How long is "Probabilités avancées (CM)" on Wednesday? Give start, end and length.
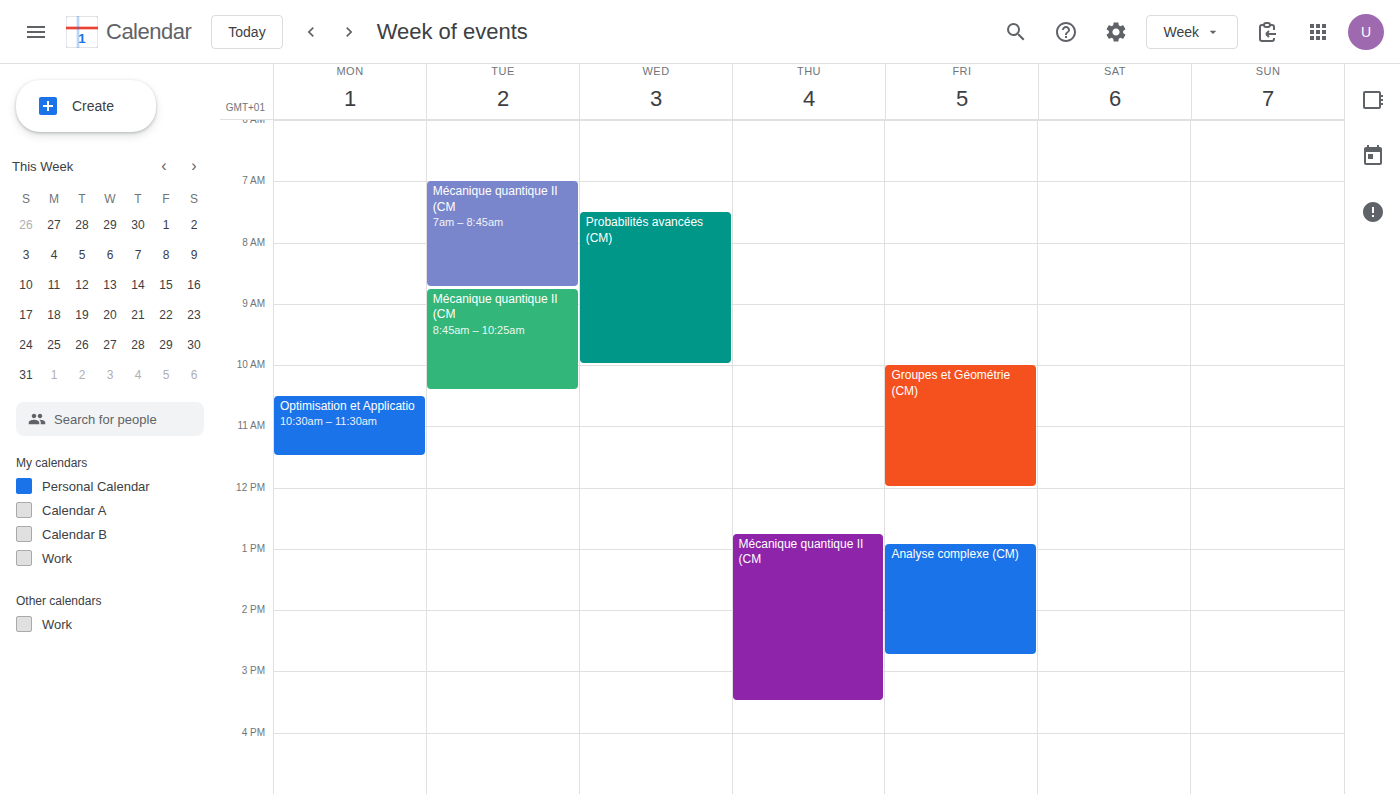
7:30 AM to 10:00 AM, 2 hours 30 minutes